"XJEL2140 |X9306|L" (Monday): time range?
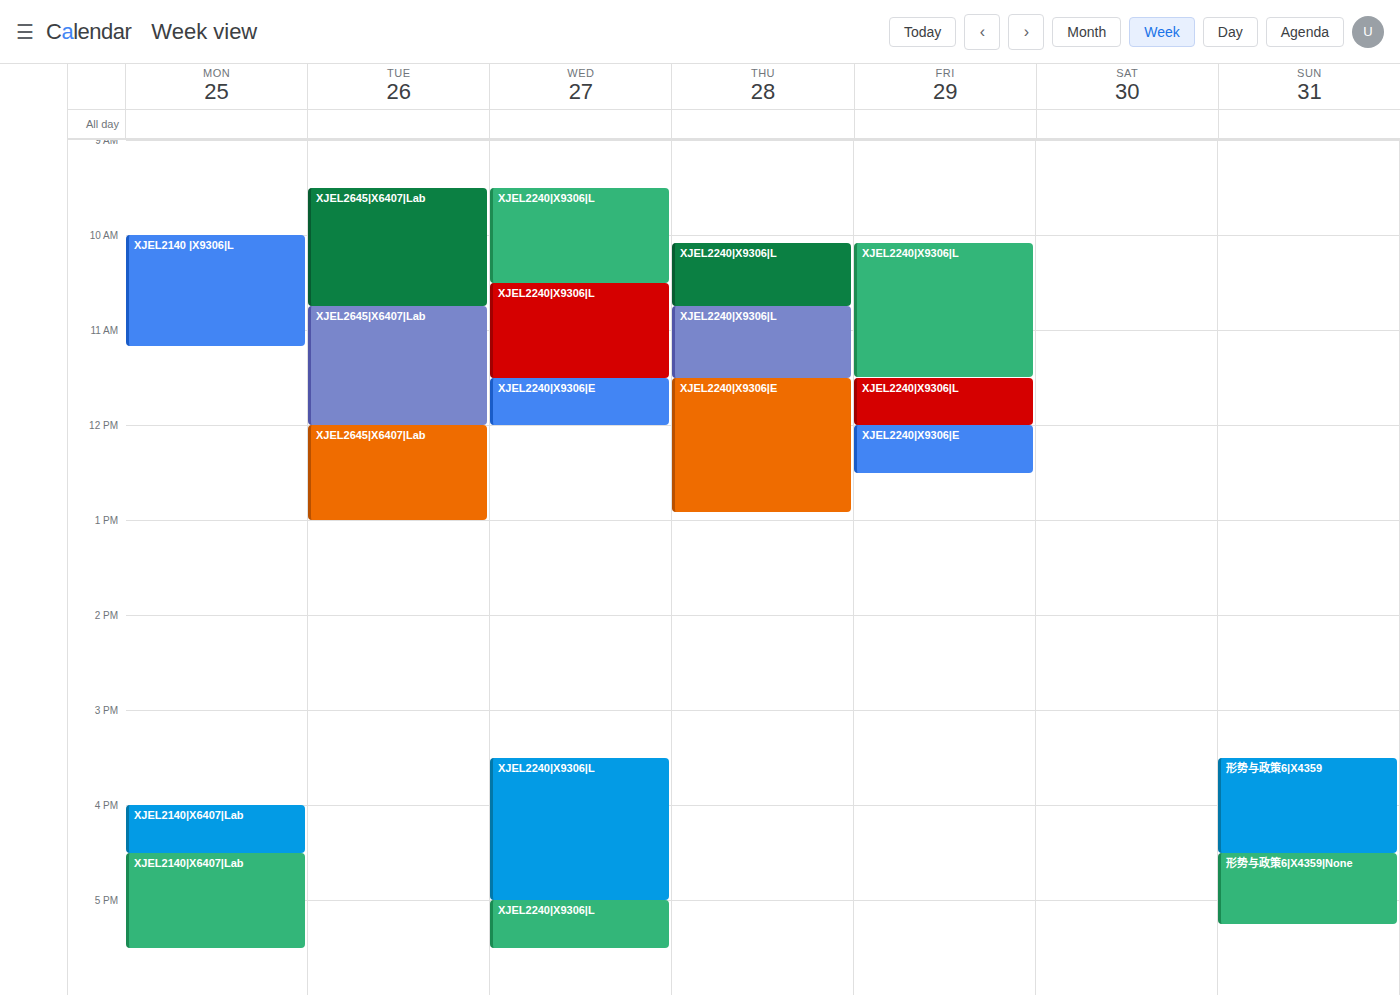
10:00 AM to 11:10 AM